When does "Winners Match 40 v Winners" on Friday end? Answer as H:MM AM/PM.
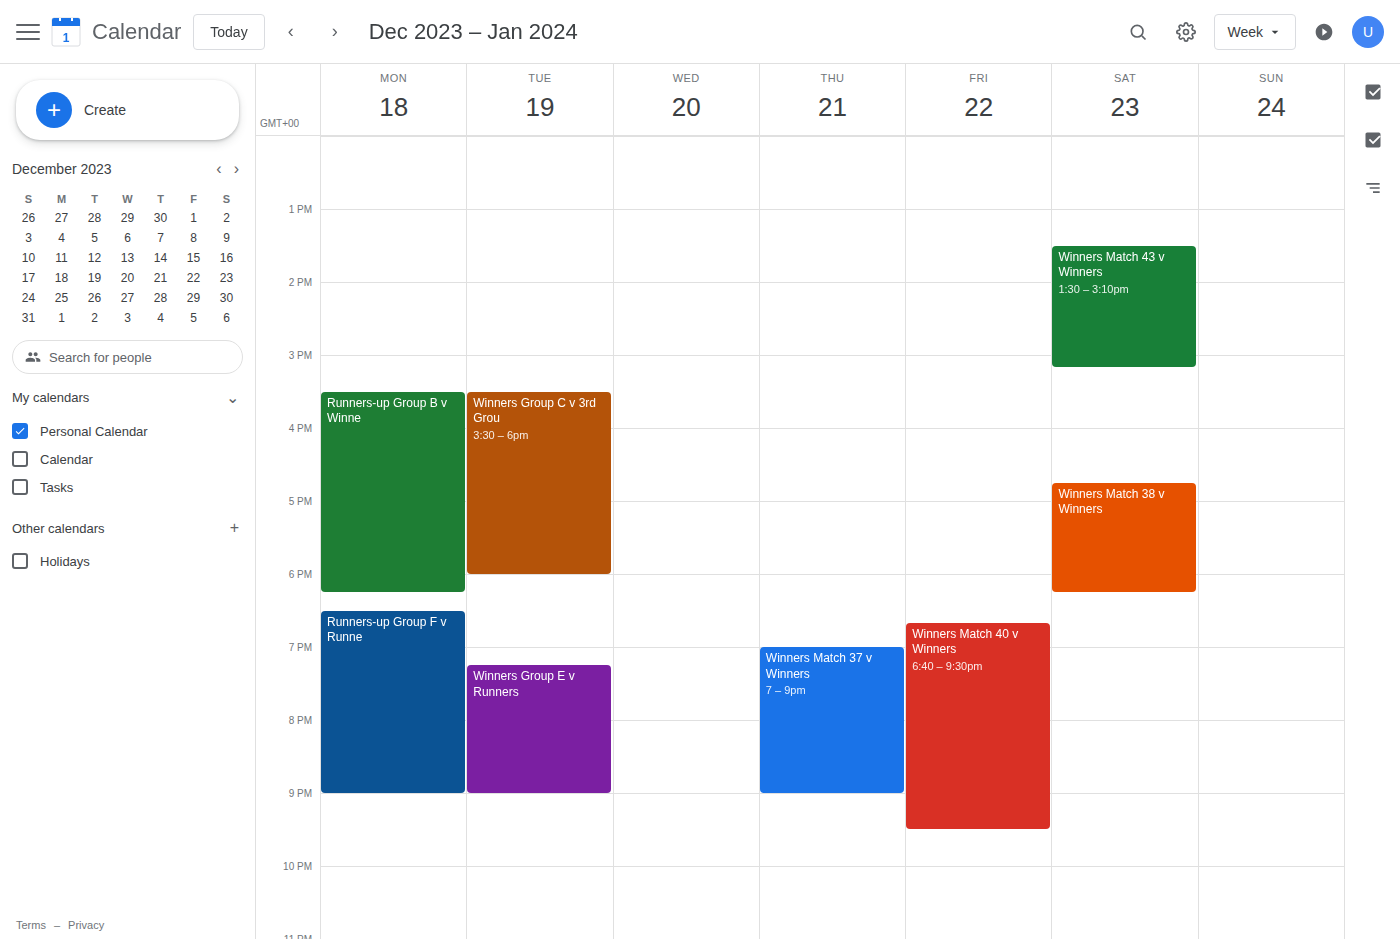
9:30 PM